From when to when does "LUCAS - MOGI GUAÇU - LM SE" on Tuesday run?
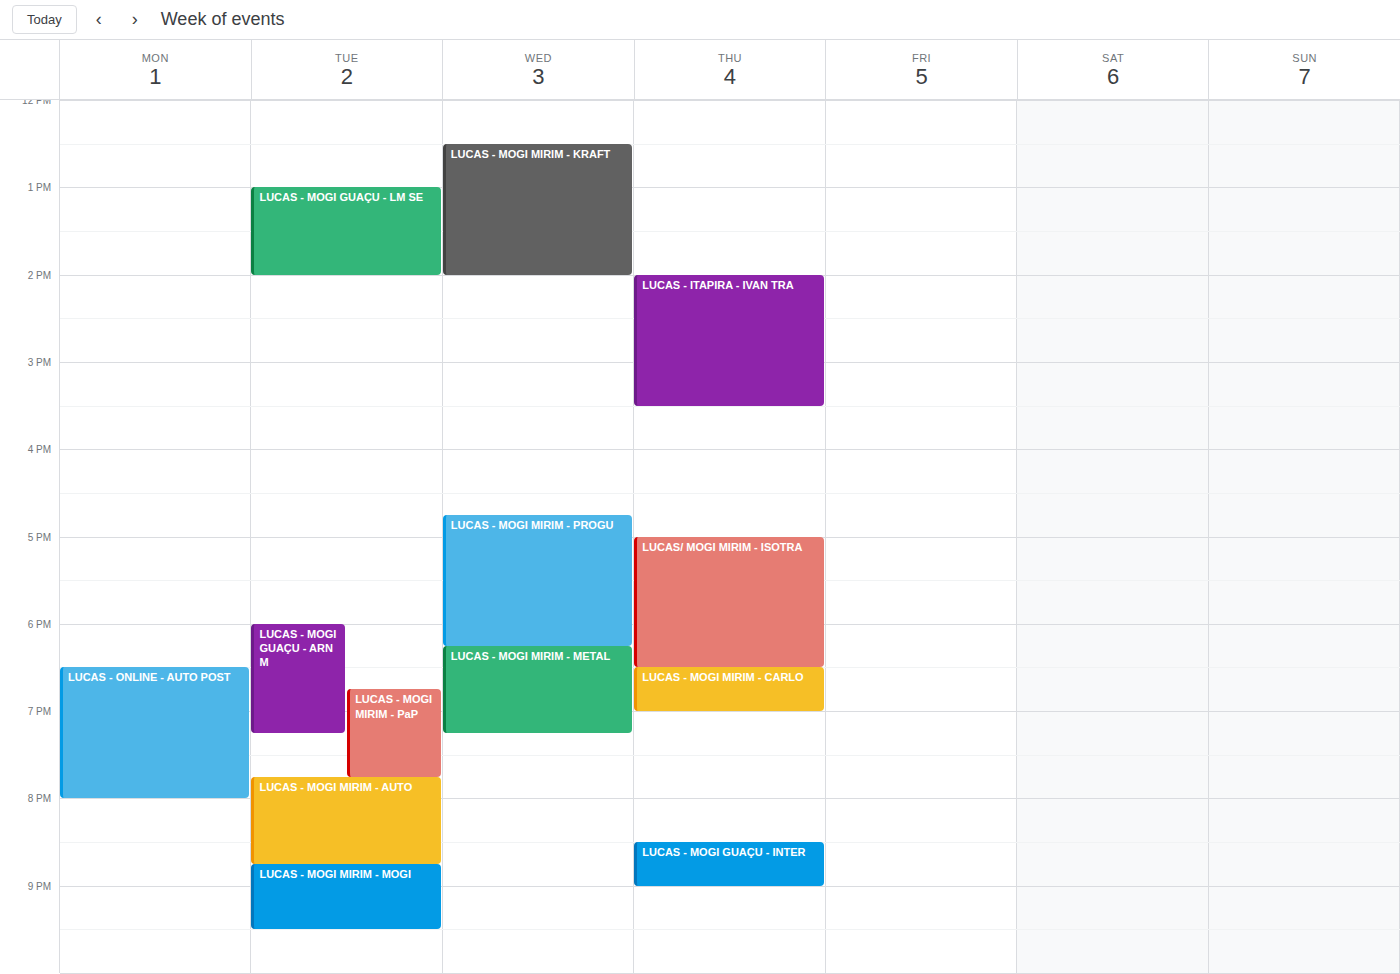
1:00 PM to 2:00 PM